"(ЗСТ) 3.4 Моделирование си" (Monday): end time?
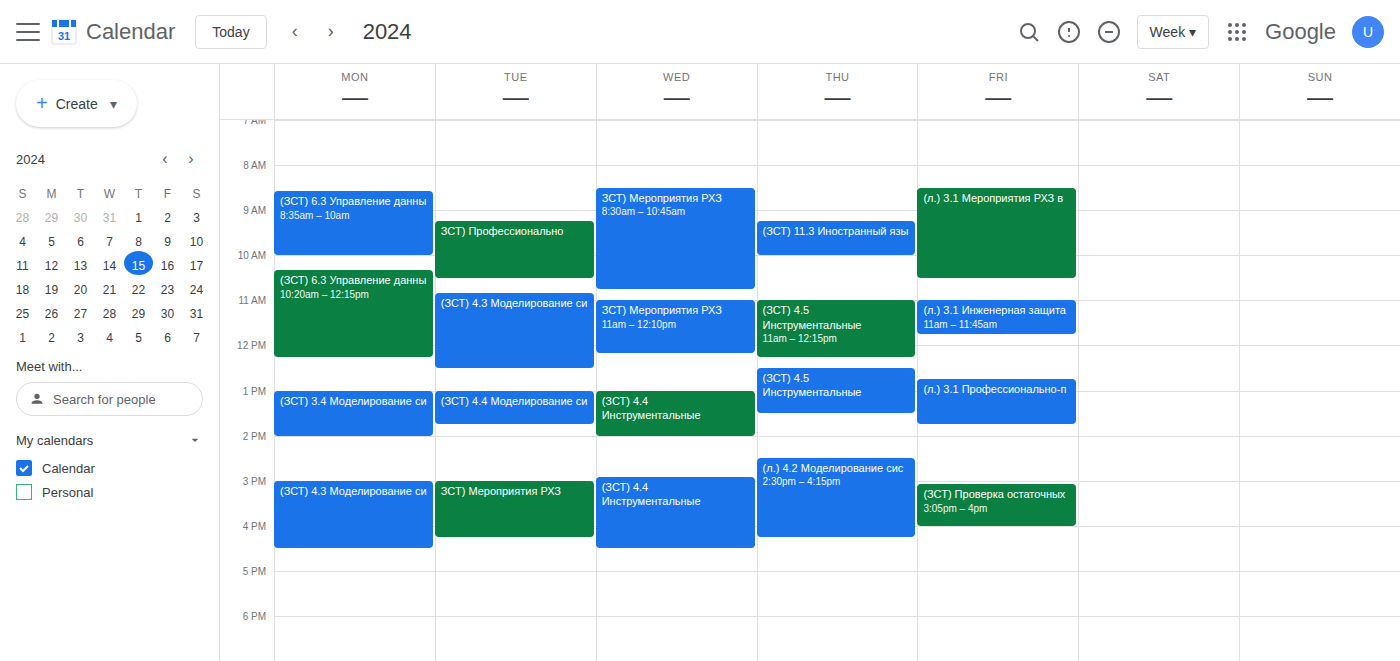
14:00